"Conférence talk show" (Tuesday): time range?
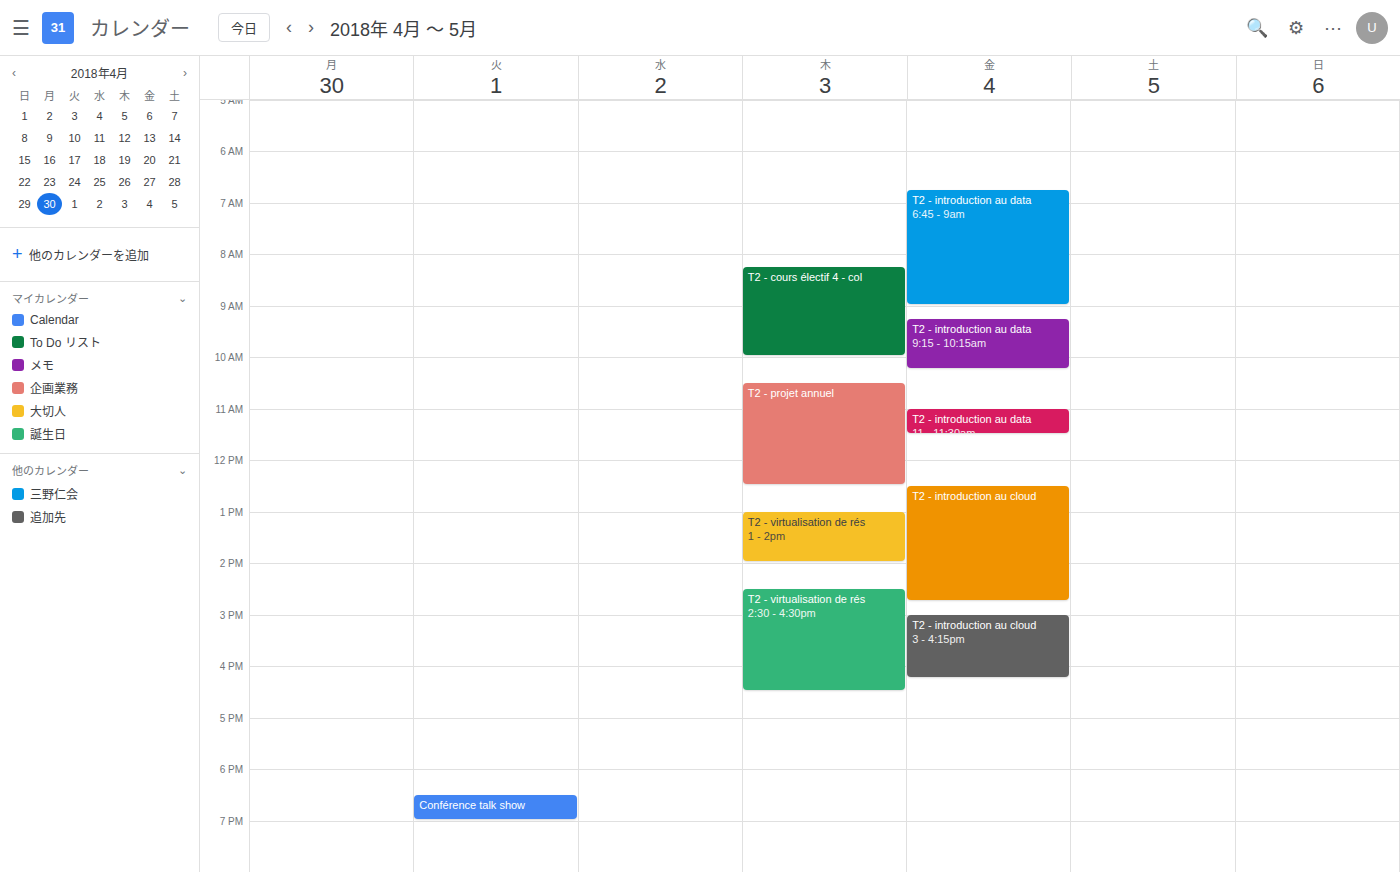
6:30 PM to 7:00 PM